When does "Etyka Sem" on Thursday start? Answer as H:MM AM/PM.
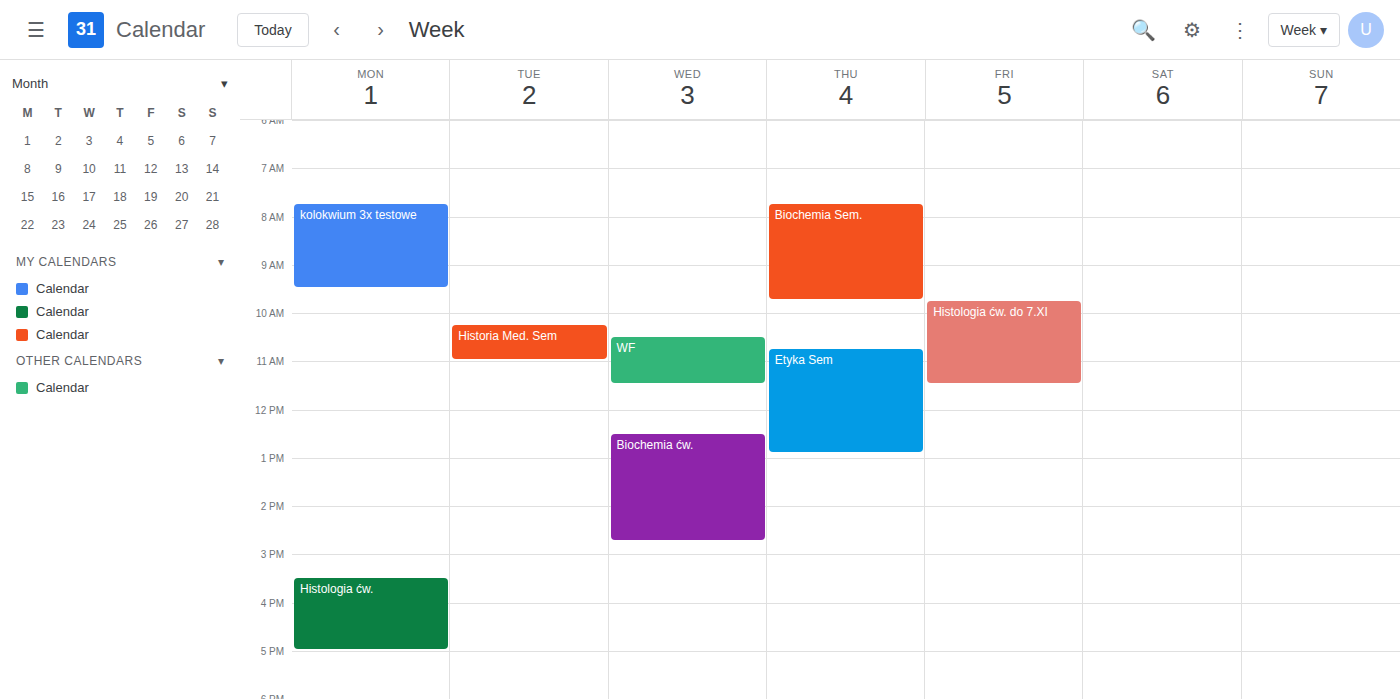
10:45 AM